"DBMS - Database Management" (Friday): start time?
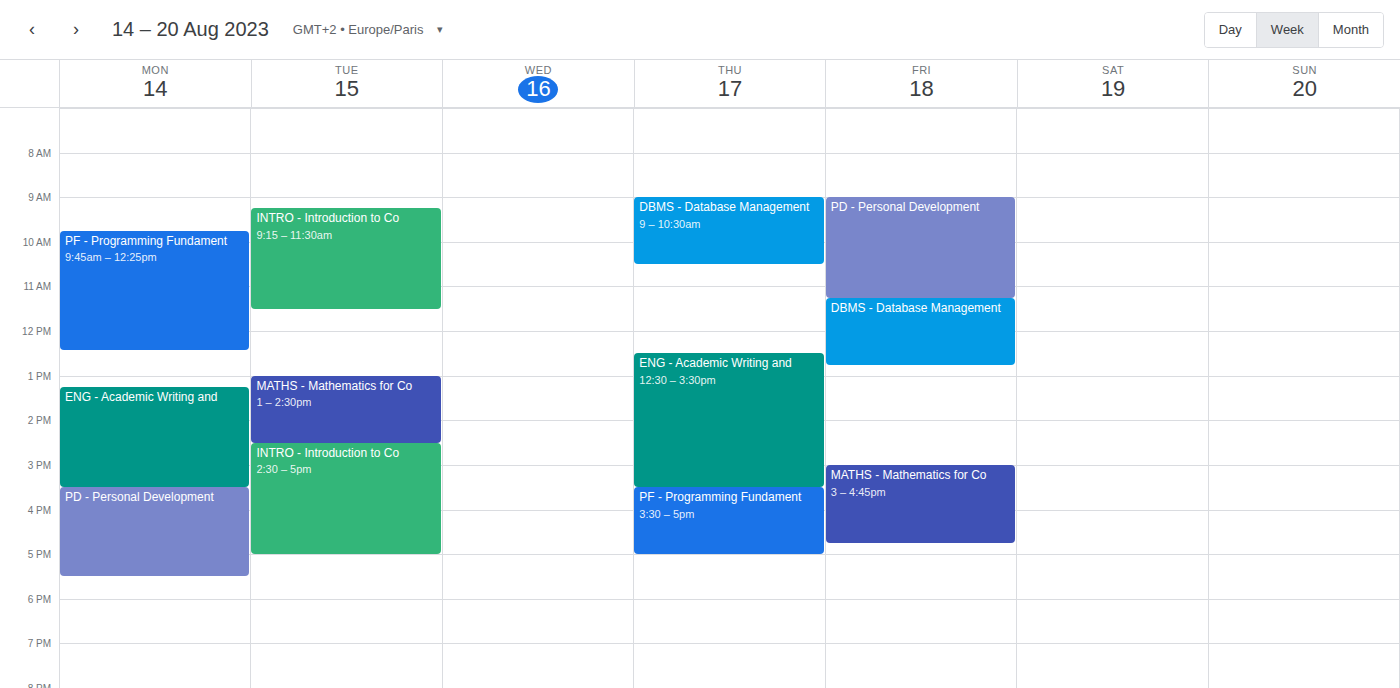
11:15 AM